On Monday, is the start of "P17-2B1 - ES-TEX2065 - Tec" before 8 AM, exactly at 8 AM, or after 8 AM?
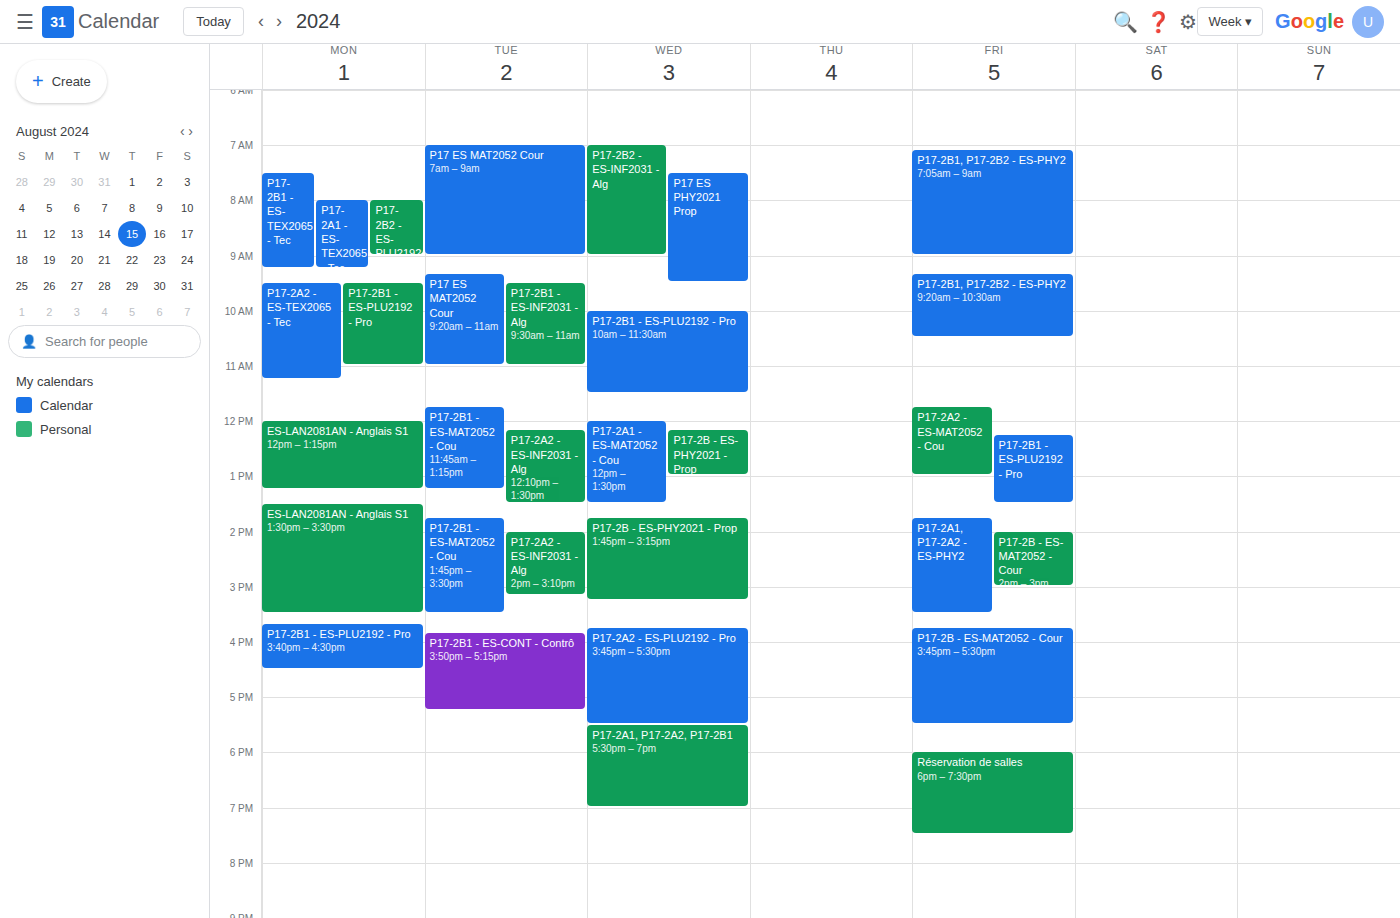
7:30 AM -- before 8 AM, 30 minutes above the 8 AM line.